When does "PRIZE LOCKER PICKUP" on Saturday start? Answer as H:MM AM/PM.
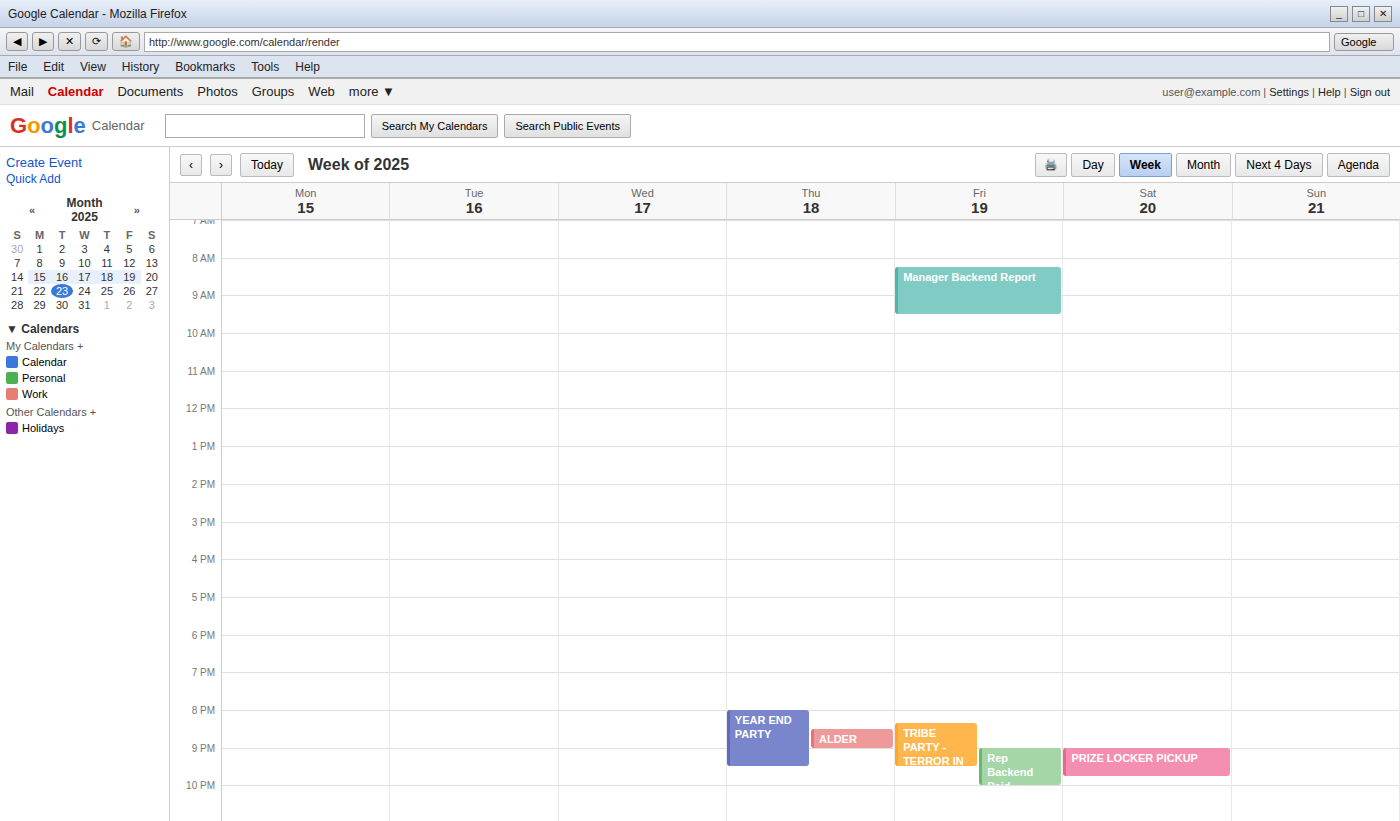
9:00 PM